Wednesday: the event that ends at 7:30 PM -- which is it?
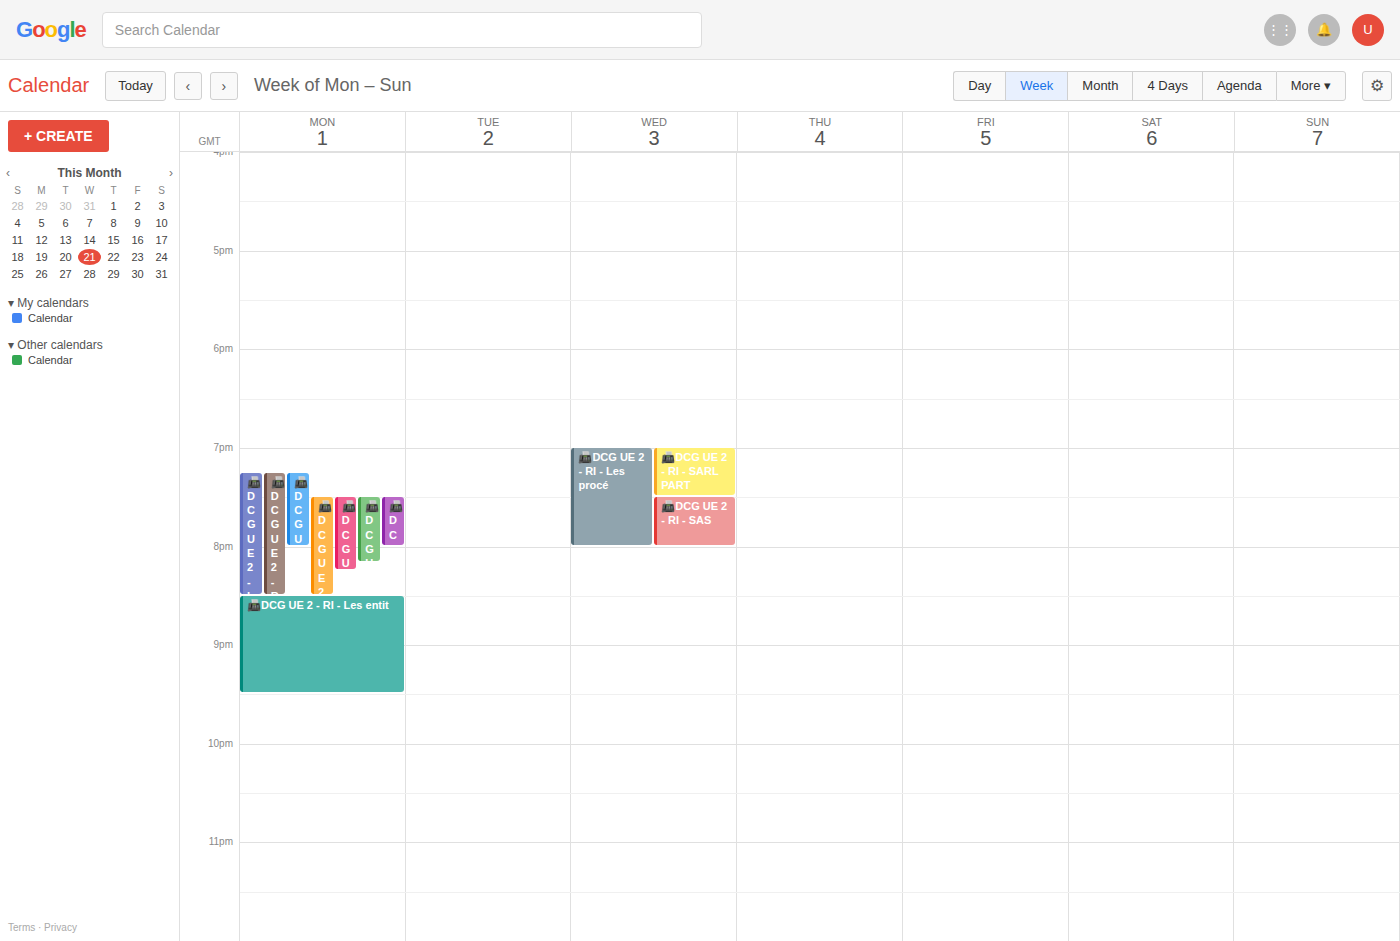
"📠DCG UE 2 - RI - SARL PART"